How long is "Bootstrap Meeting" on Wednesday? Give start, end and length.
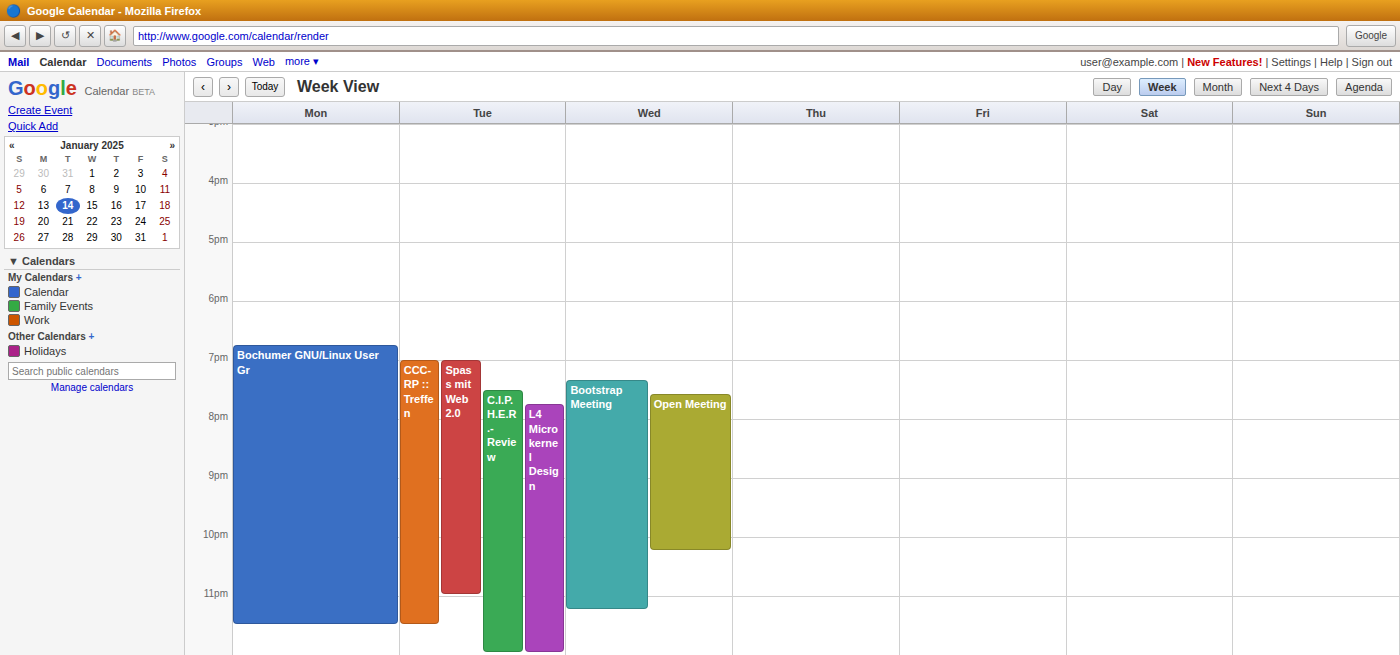
7:20 PM to 11:15 PM, 3 hours 55 minutes